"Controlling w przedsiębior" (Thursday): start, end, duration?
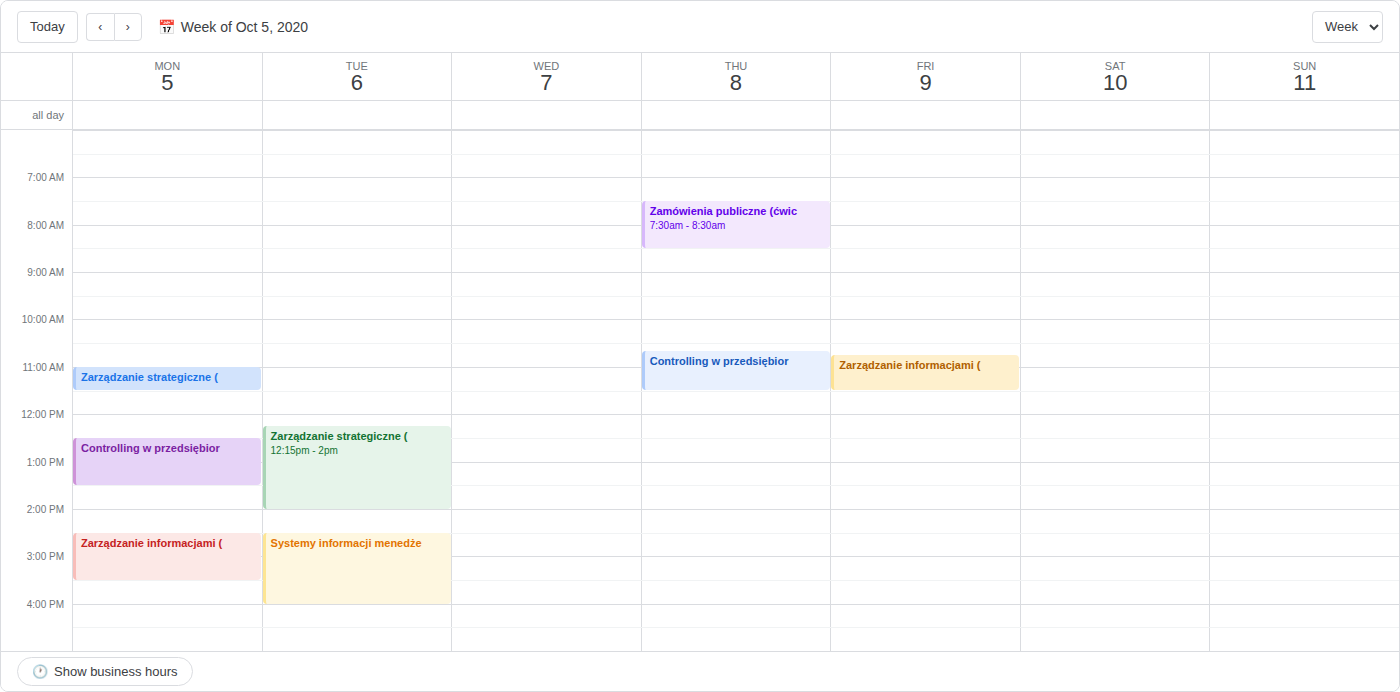
10:40 AM to 11:30 AM, 50 minutes